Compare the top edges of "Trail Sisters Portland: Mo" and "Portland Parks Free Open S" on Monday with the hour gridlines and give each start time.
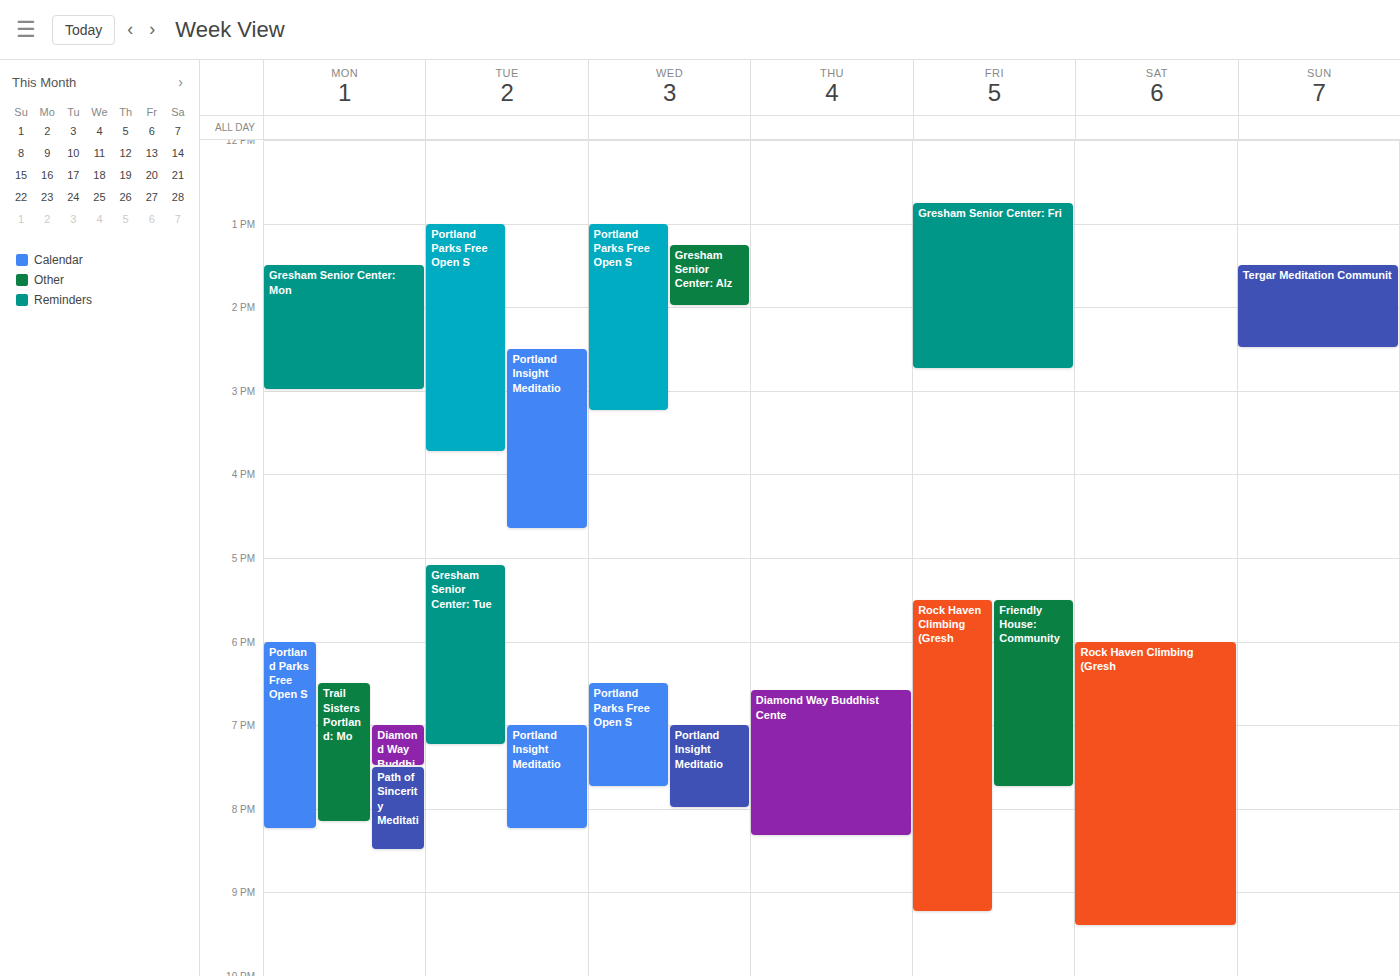
"Trail Sisters Portland: Mo": 18:30, halfway between the 18:00 and 19:00 lines. "Portland Parks Free Open S": 18:00, exactly on the 18:00 line.